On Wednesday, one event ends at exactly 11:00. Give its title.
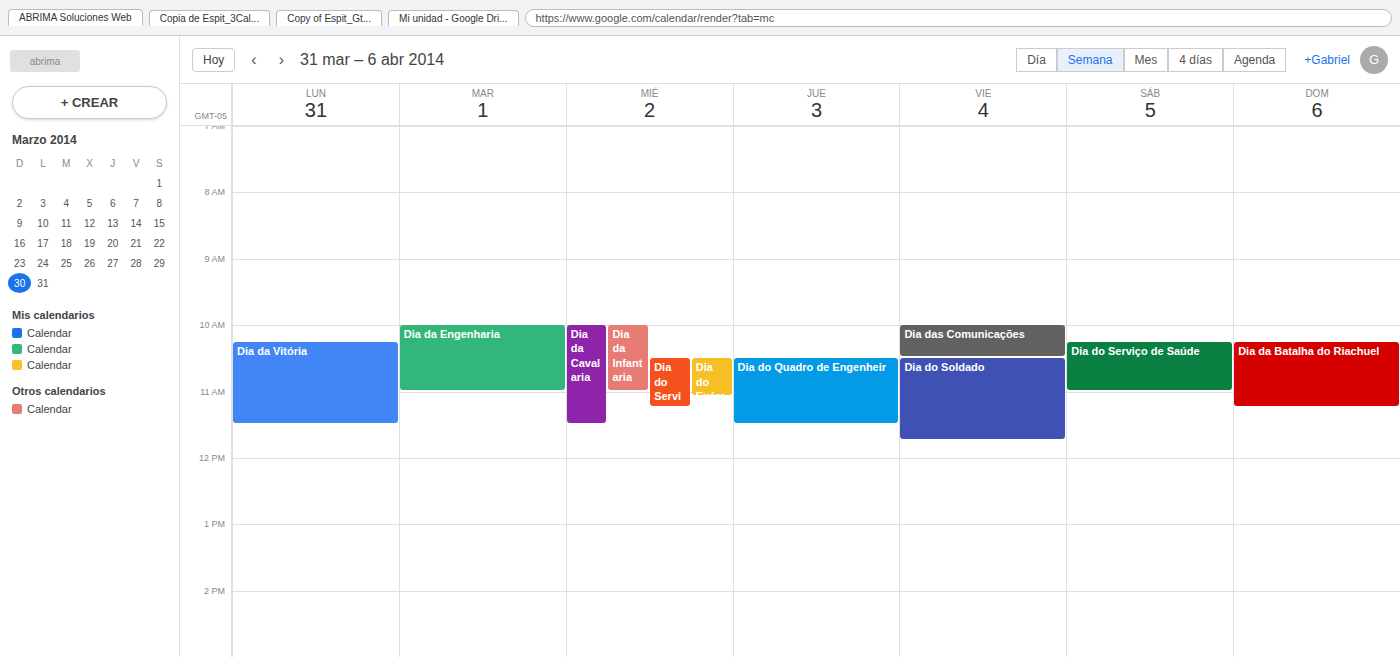
"Dia da Infantaria"